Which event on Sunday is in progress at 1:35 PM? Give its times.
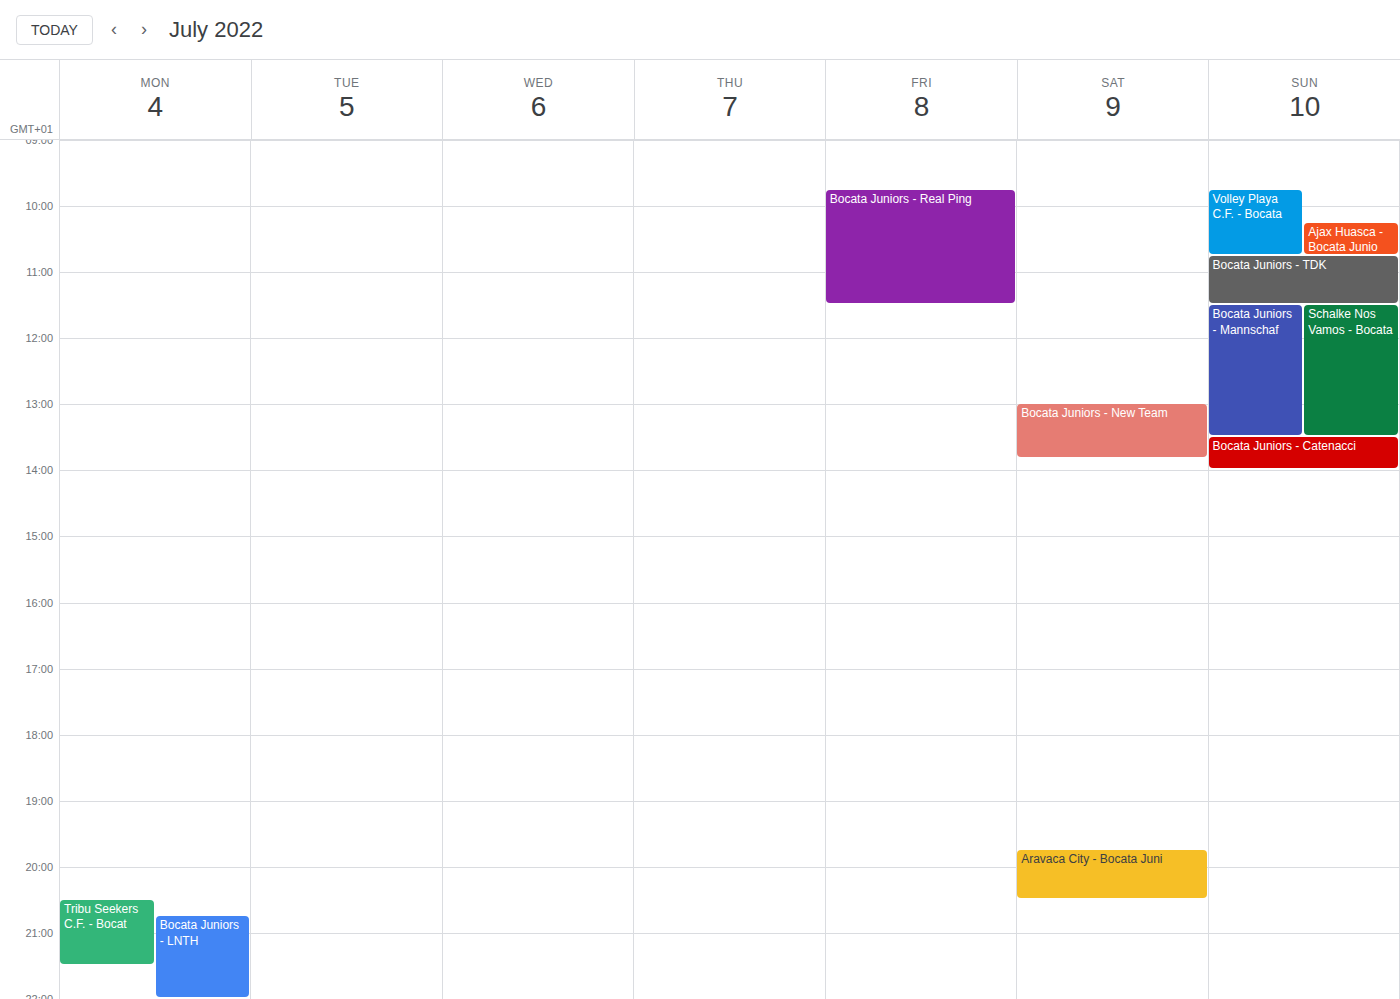
"Bocata Juniors - Catenacci", 1:30 PM to 2:00 PM